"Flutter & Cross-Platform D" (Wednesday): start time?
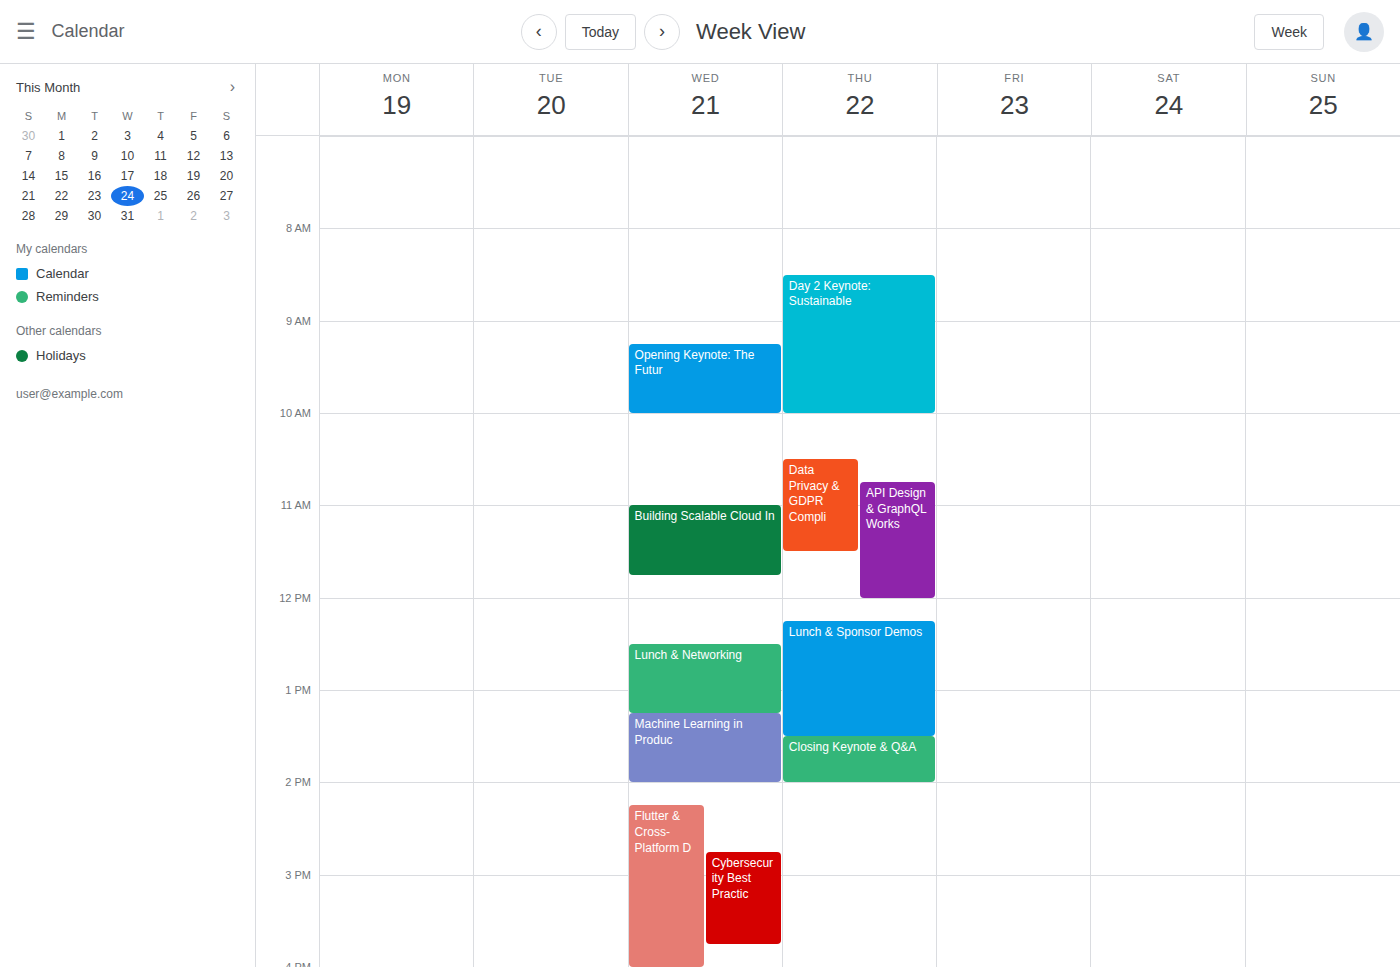
2:15 PM